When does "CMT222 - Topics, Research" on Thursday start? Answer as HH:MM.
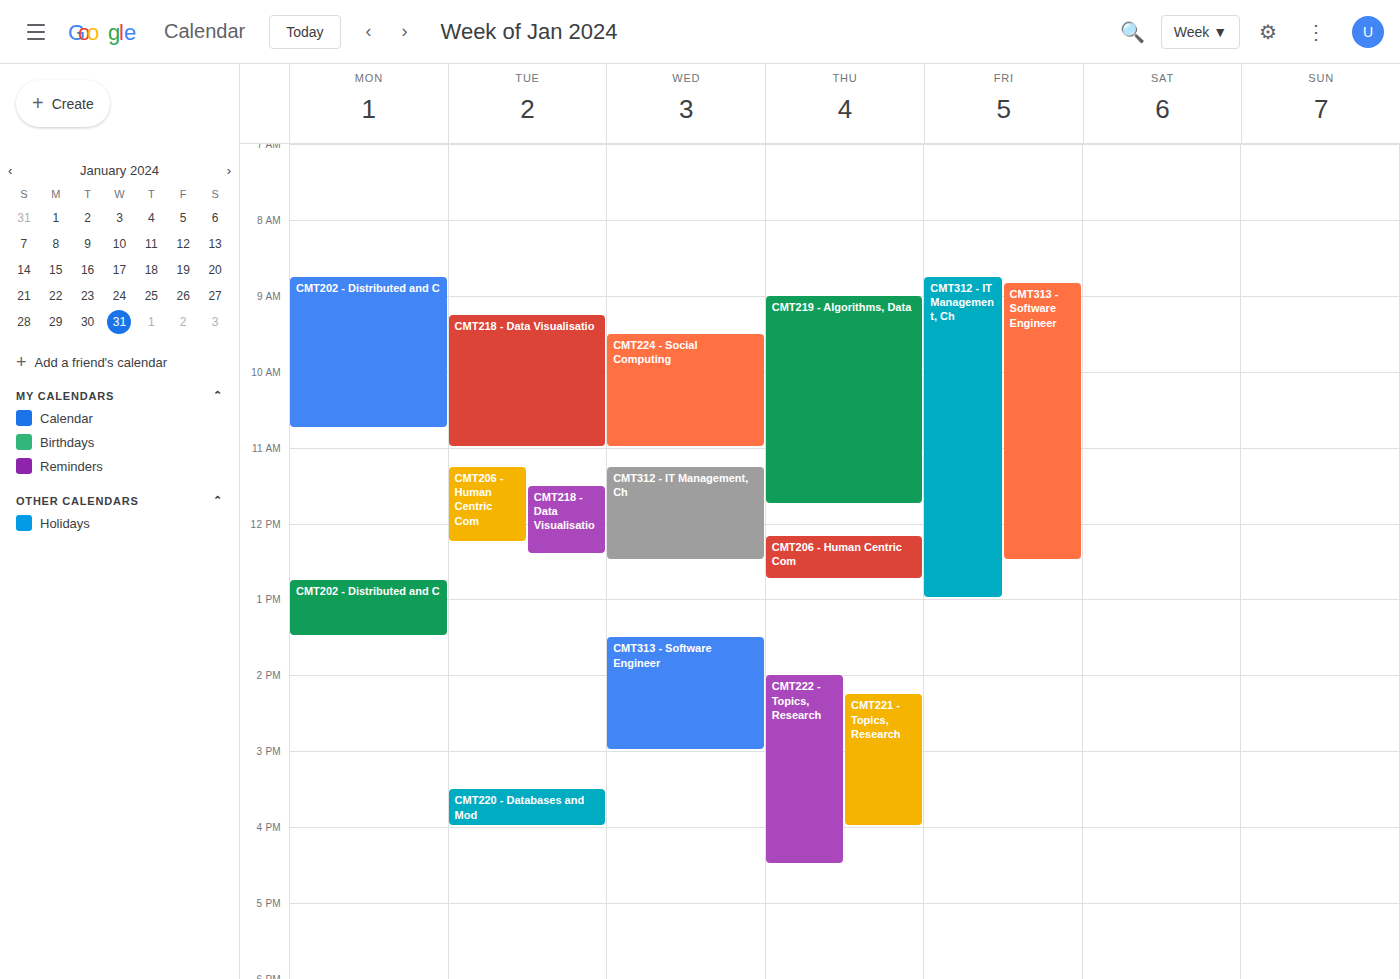
14:00